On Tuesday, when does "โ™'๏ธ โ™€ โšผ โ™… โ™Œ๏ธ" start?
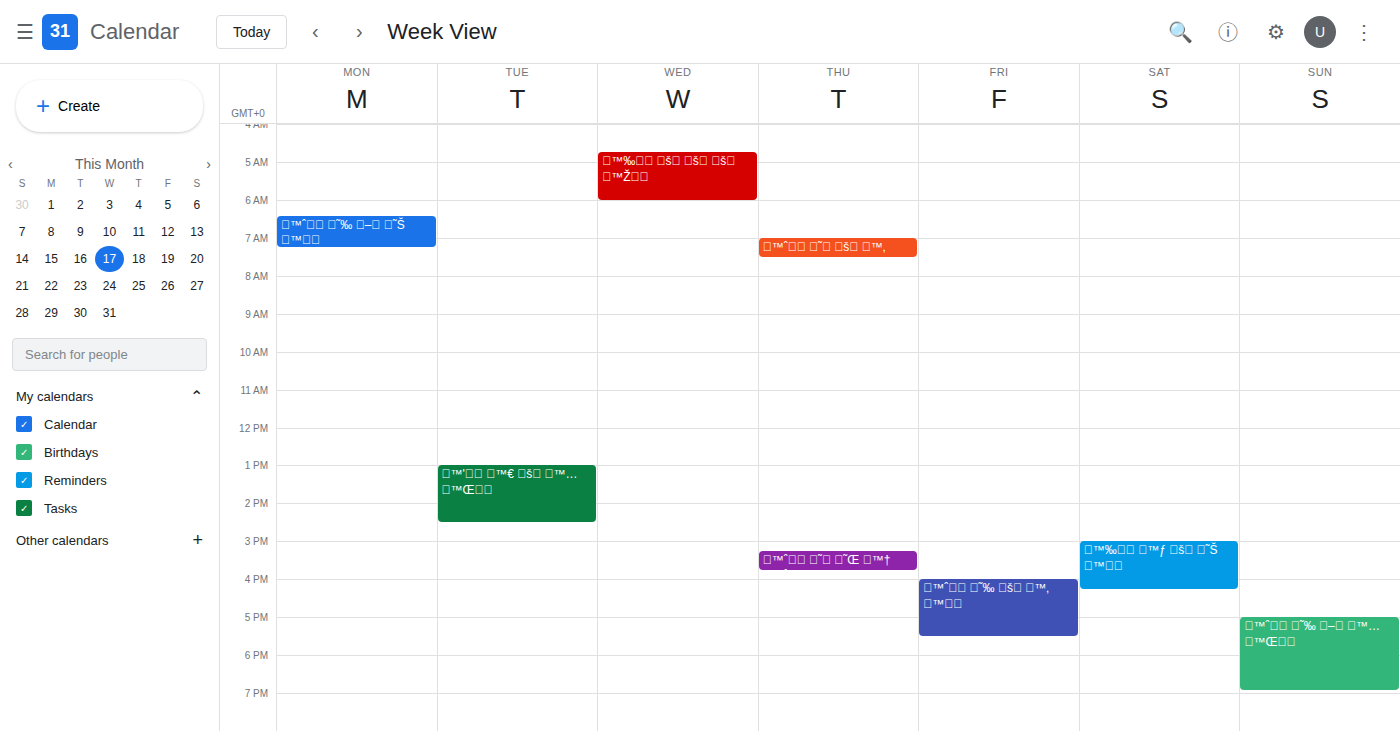
13:00